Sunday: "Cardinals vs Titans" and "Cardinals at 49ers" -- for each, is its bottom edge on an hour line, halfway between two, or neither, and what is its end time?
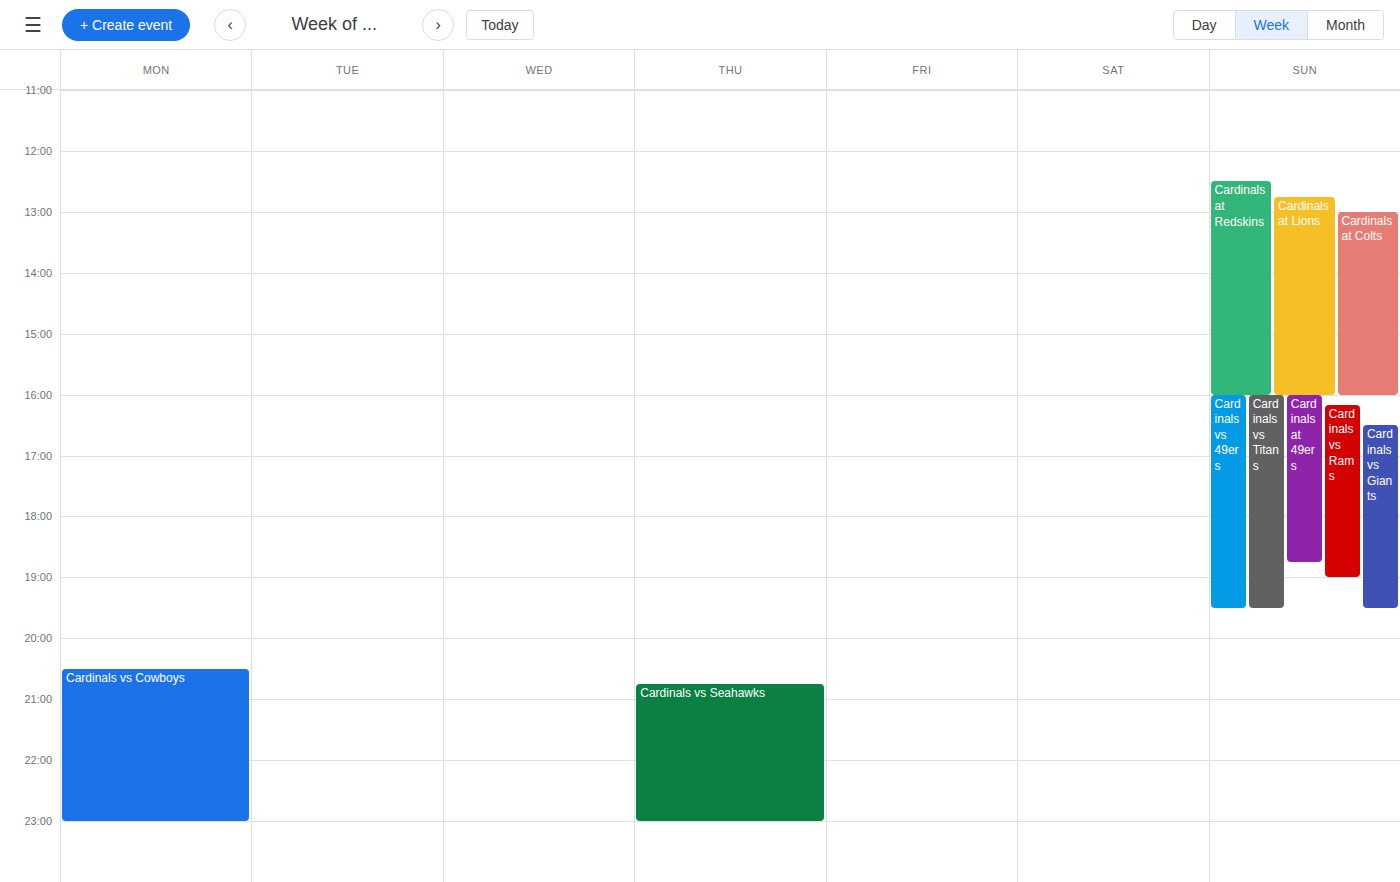
"Cardinals vs Titans": 7:30 PM, halfway between the 7 PM and 8 PM lines. "Cardinals at 49ers": 6:45 PM, neither: three quarters of the way from the 6 PM line to the 7 PM line.